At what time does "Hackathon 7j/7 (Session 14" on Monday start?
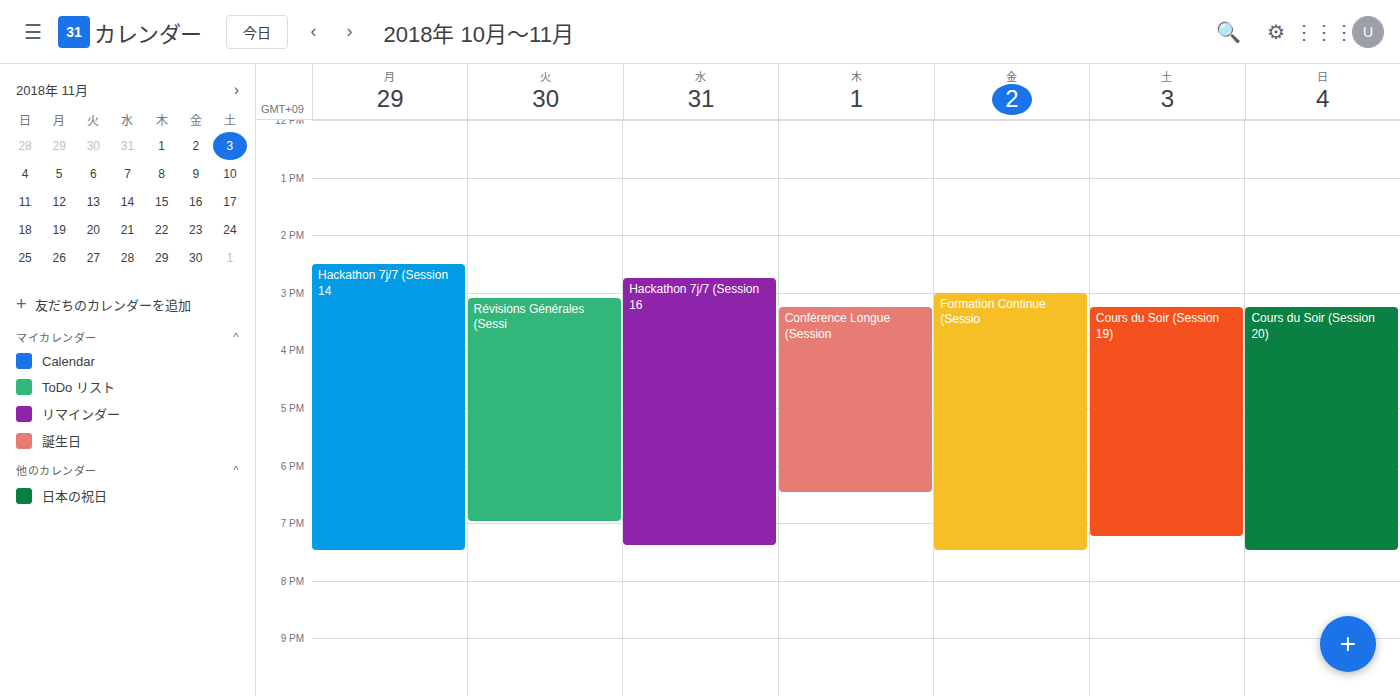
2:30 PM